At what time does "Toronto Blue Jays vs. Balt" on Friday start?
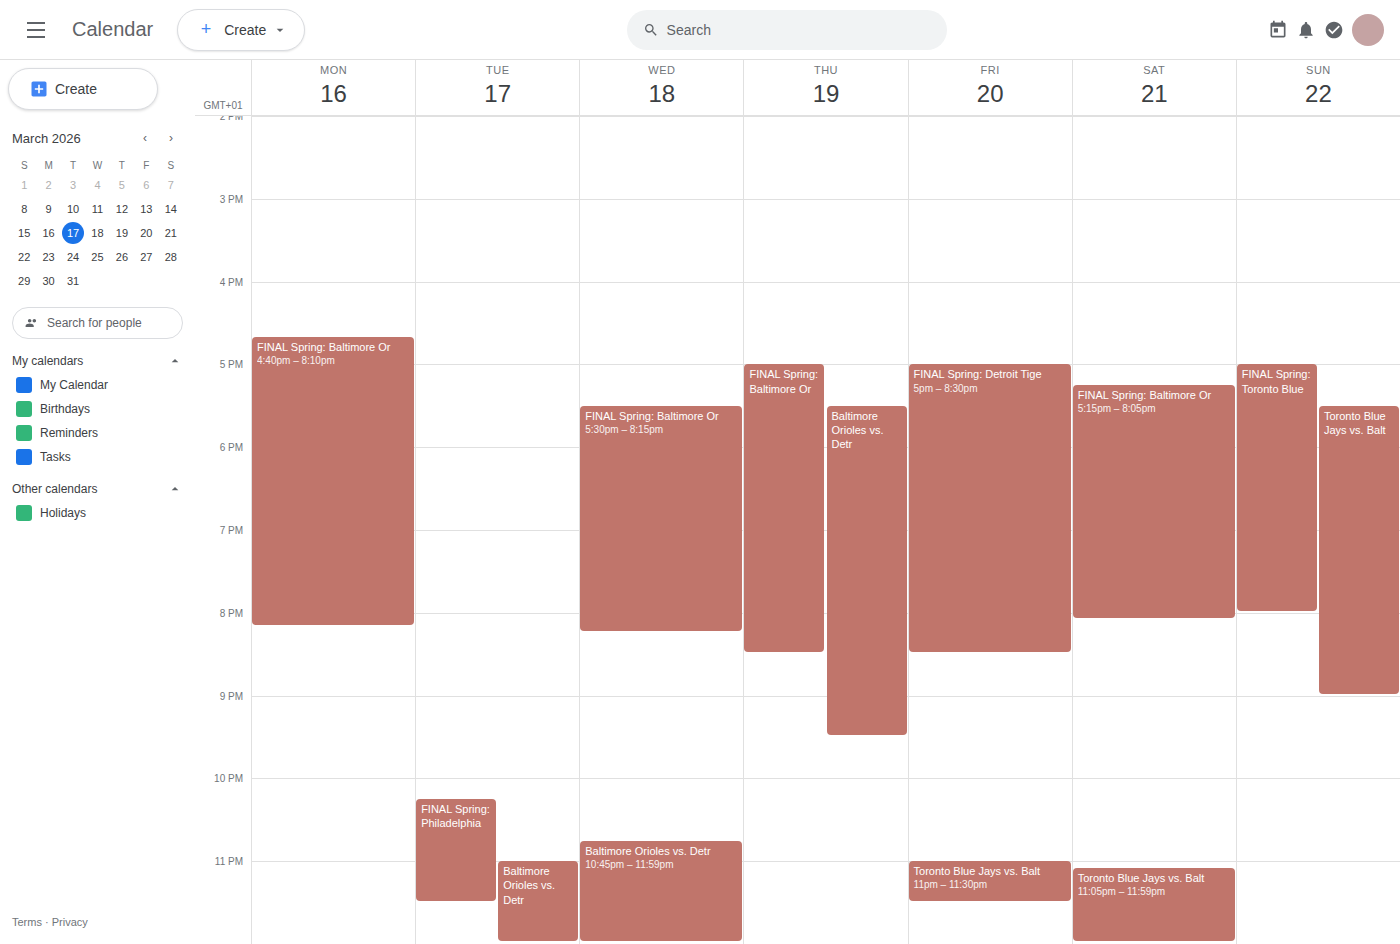
11:00 PM